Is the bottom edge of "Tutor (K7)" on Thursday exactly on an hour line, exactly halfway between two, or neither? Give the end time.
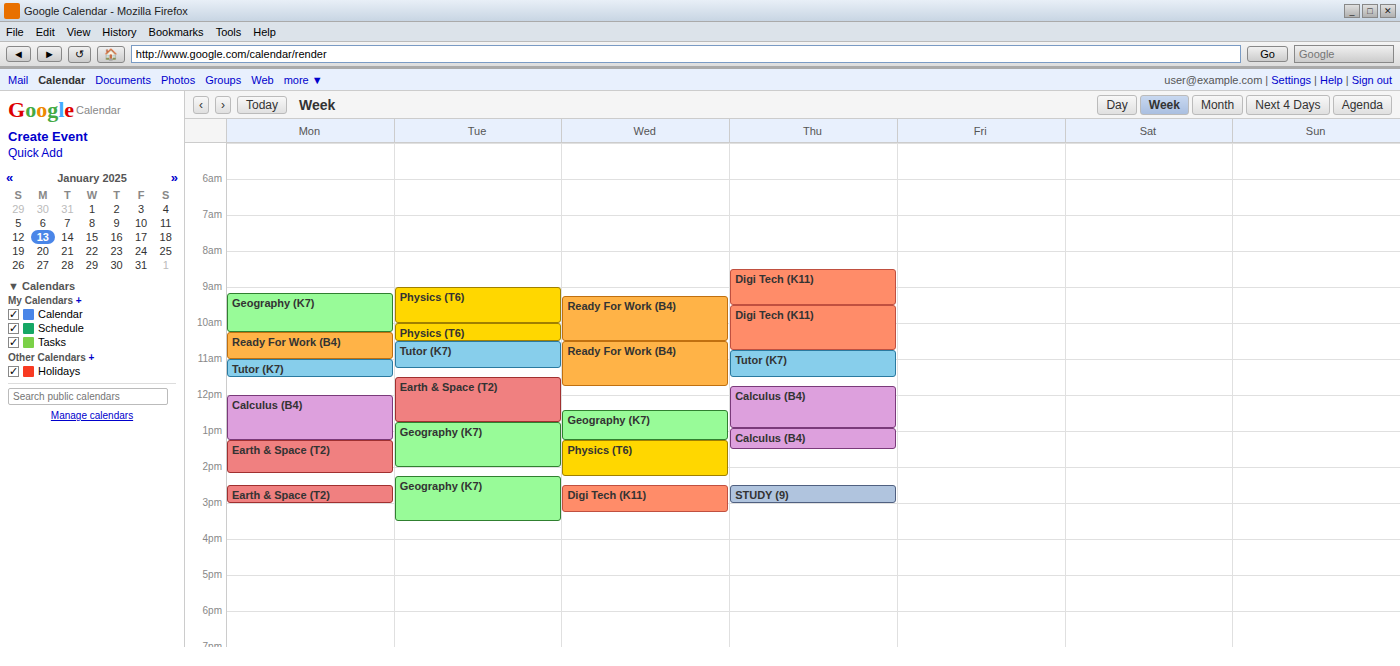
11:30 AM -- halfway between the 11 AM and 12 PM lines.